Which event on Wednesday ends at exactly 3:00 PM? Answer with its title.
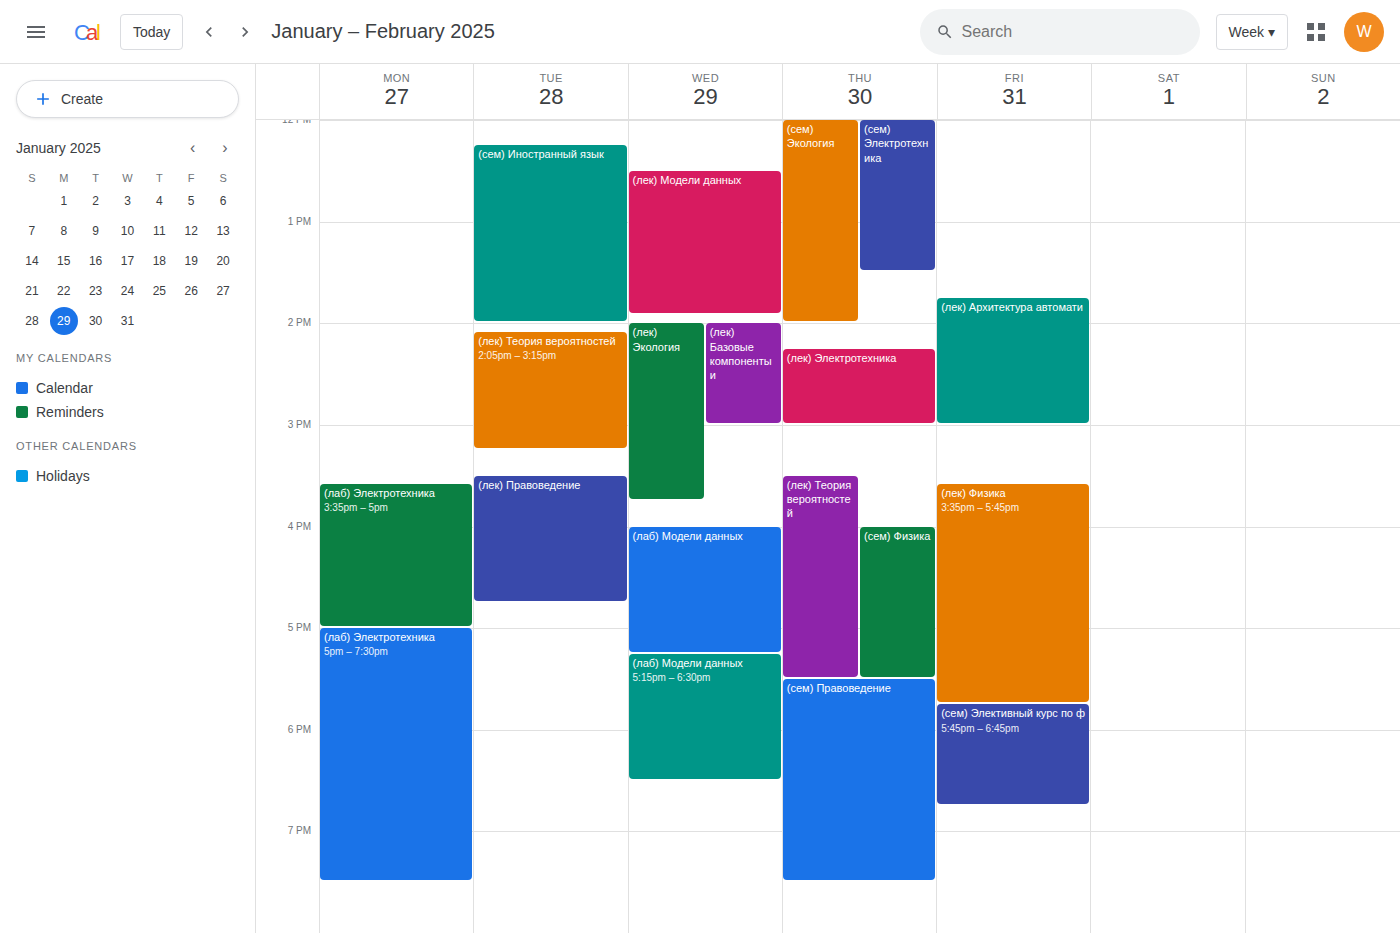
"(лек) Базовые компоненты и"